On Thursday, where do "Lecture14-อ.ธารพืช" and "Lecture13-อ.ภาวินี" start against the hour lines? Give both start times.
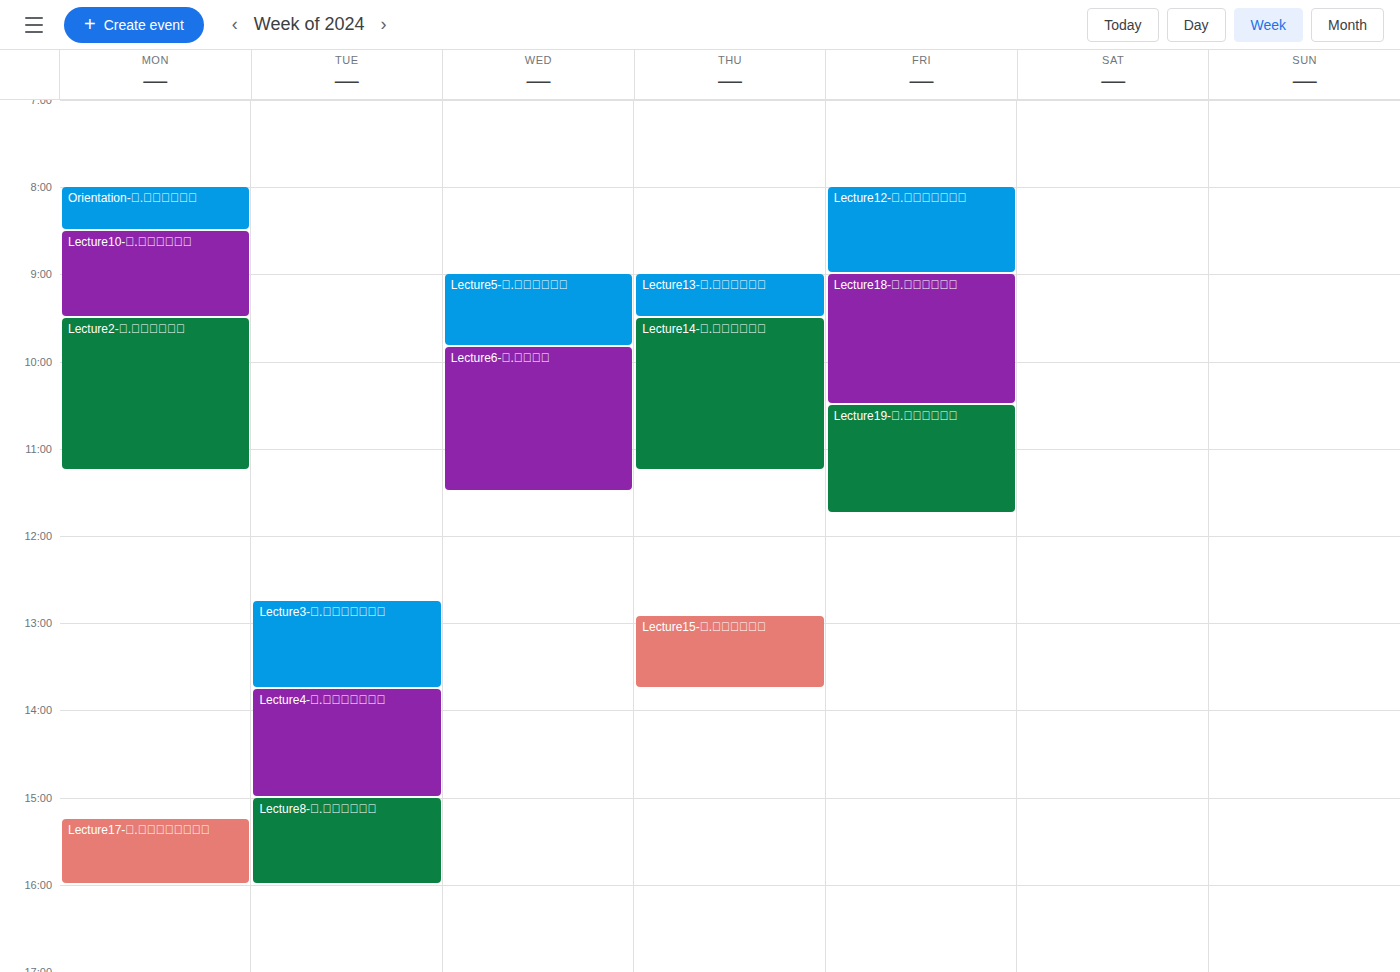
"Lecture14-อ.ธารพืช": 9:30 AM, halfway between the 9 AM and 10 AM lines. "Lecture13-อ.ภาวินี": 9:00 AM, exactly on the 9 AM line.